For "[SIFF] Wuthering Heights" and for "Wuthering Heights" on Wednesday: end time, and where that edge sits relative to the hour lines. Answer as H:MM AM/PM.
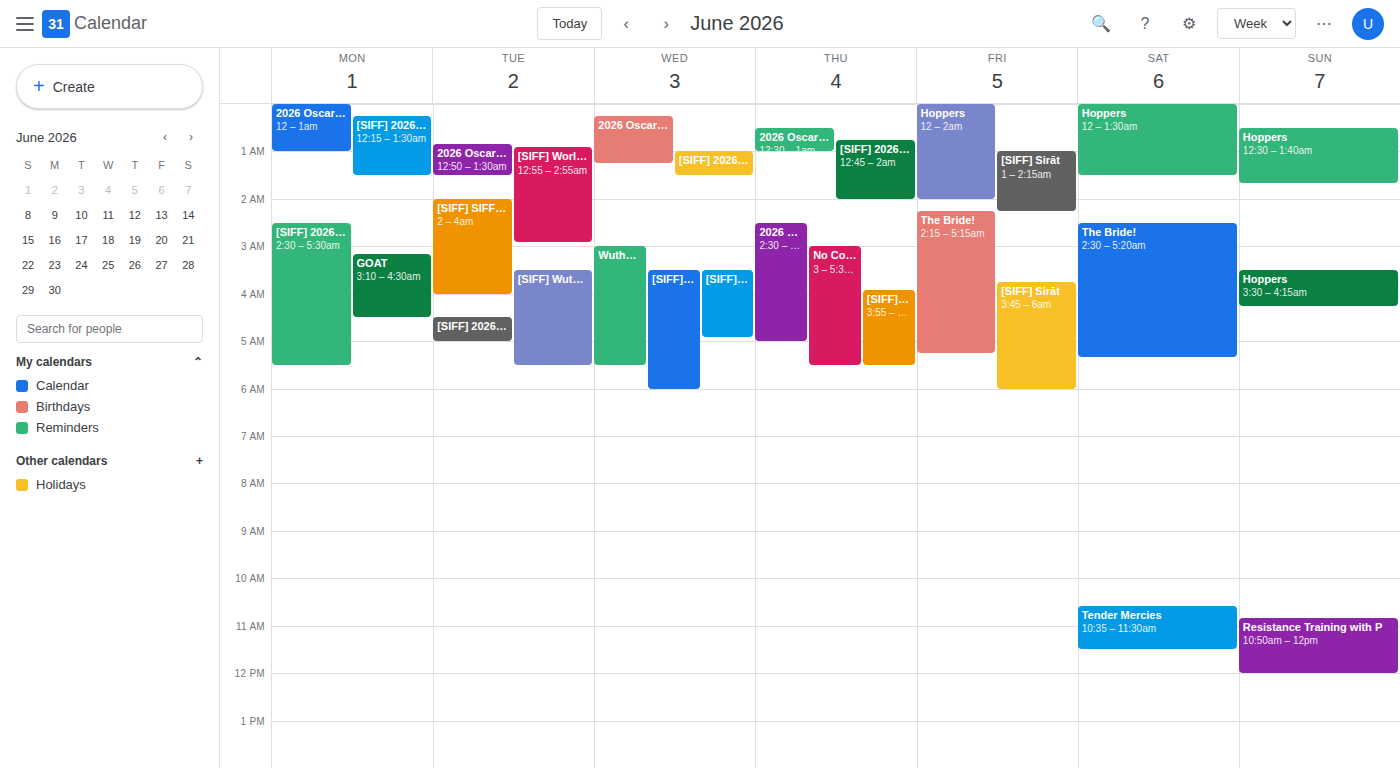
"[SIFF] Wuthering Heights": 6:00 AM, exactly on the 6 AM line. "Wuthering Heights": 5:30 AM, halfway between the 5 AM and 6 AM lines.